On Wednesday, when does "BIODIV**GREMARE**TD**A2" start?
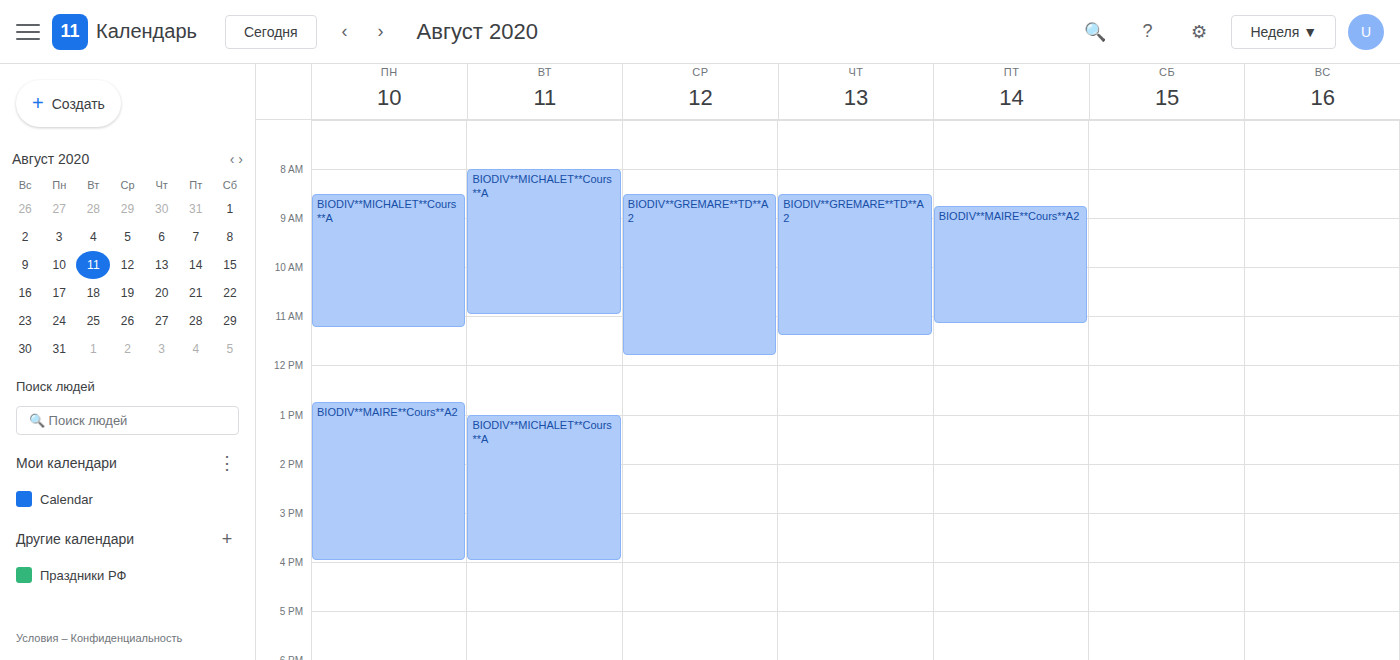
8:30 AM